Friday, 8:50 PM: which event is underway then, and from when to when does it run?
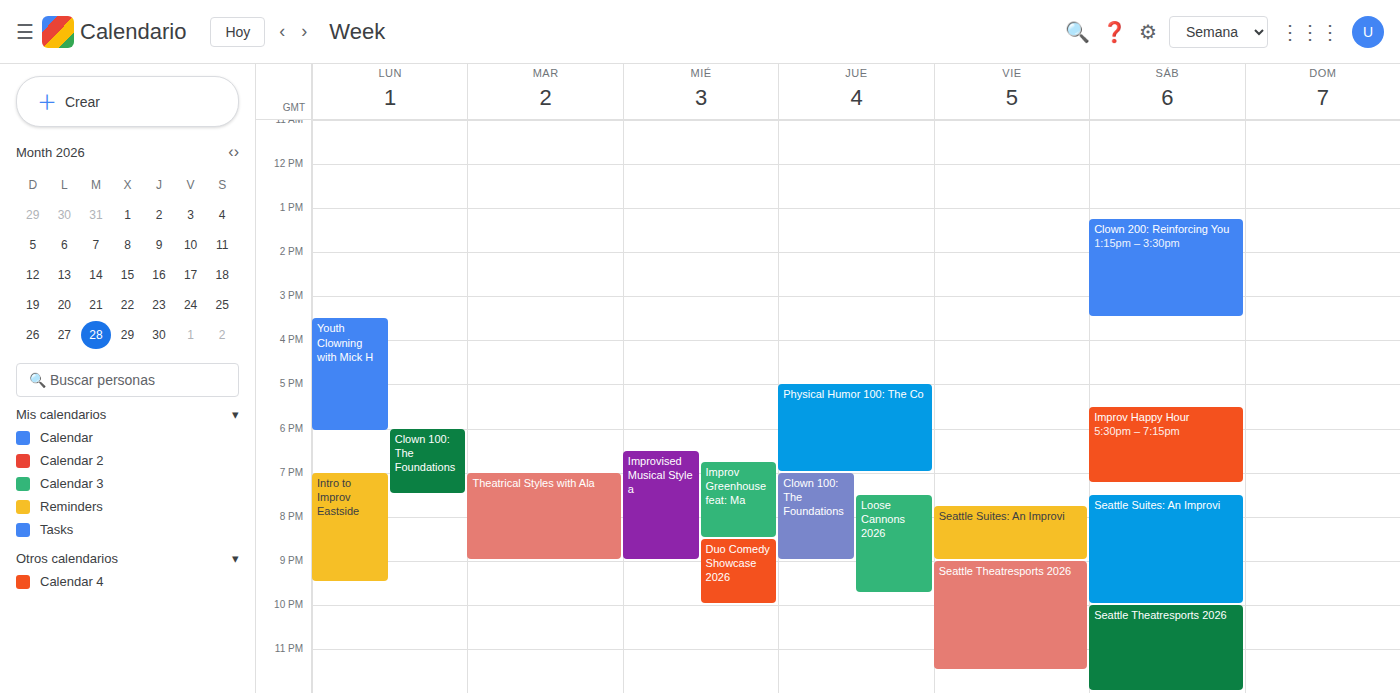
"Seattle Suites: An Improvi", 7:45 PM to 9:00 PM